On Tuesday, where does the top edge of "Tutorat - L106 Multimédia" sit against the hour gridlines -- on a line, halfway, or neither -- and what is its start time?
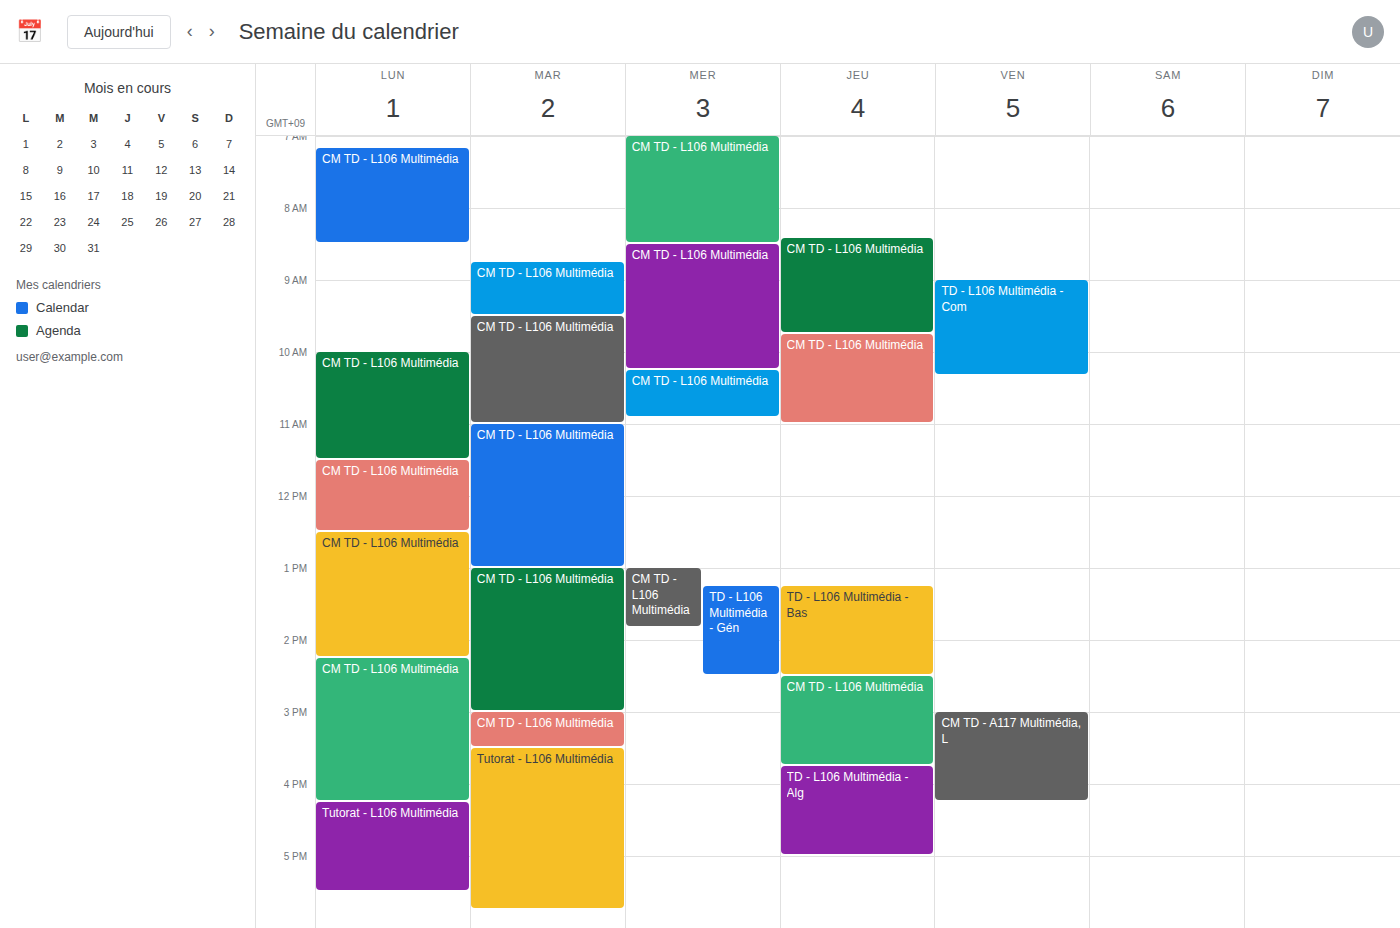
3:30 PM -- halfway between the 3 PM and 4 PM lines.